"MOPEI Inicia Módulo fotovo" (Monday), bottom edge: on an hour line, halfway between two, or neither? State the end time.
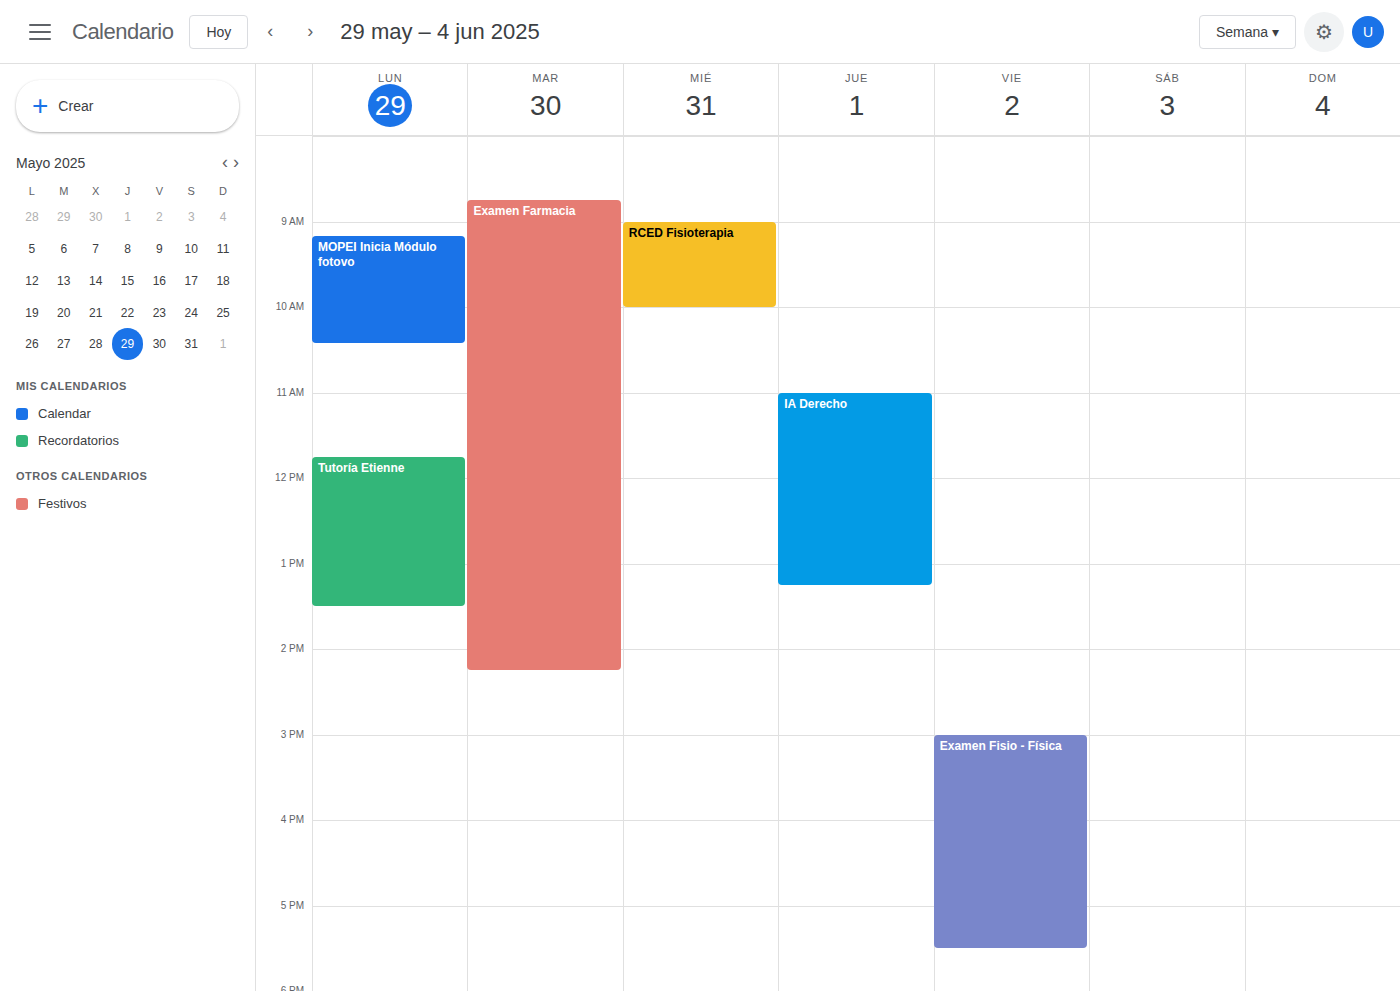
10:25 AM -- neither: 25 minutes below the 10 AM line and 35 minutes above the 11 AM line.